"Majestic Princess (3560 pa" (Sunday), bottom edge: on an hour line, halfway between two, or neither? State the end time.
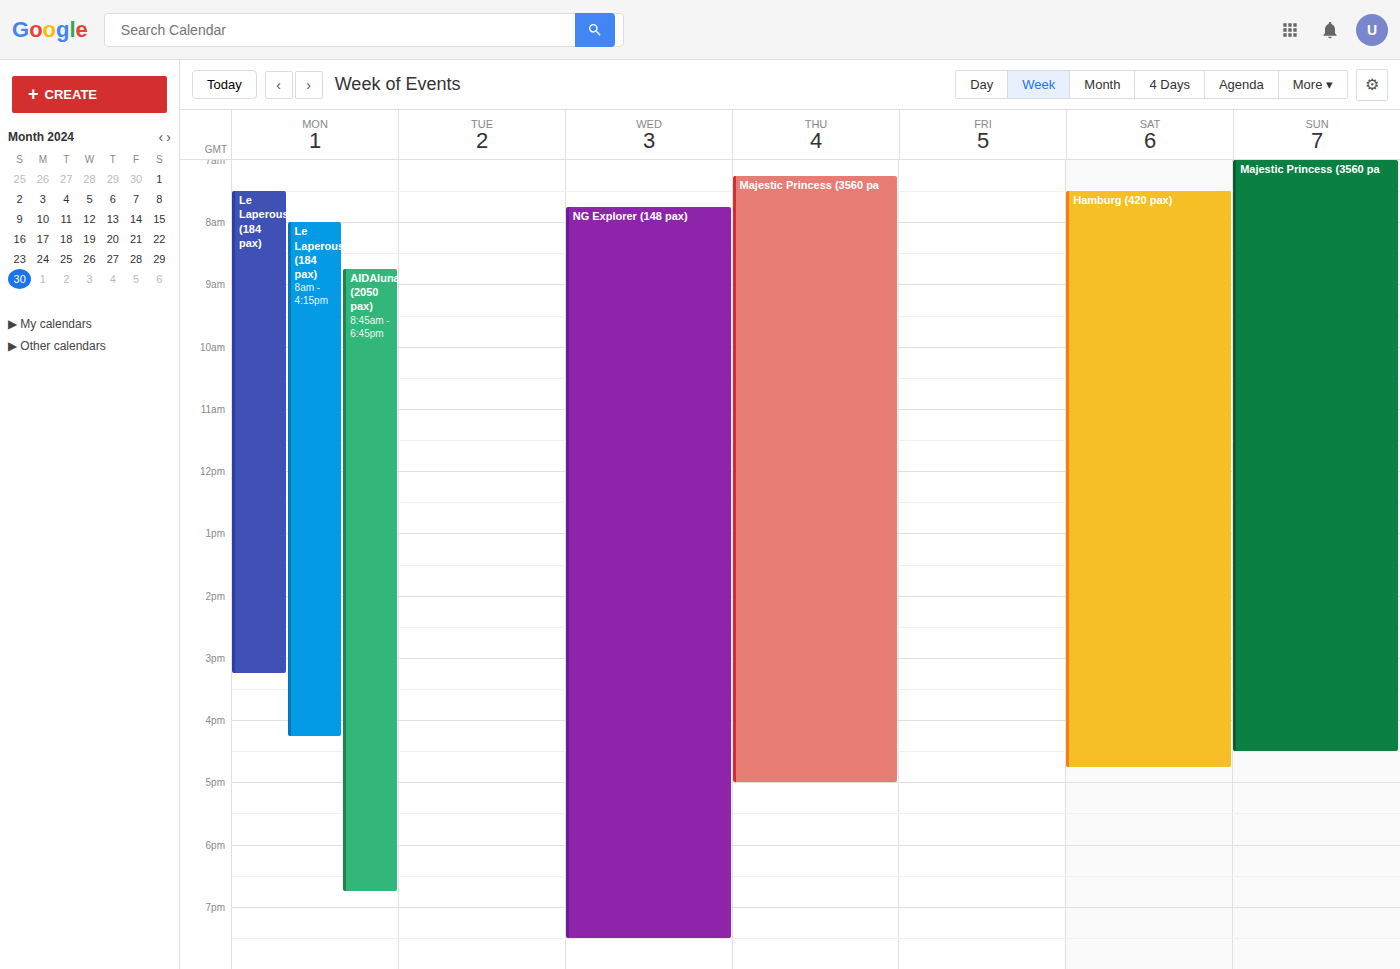
4:30 PM -- halfway between the 4 PM and 5 PM lines.